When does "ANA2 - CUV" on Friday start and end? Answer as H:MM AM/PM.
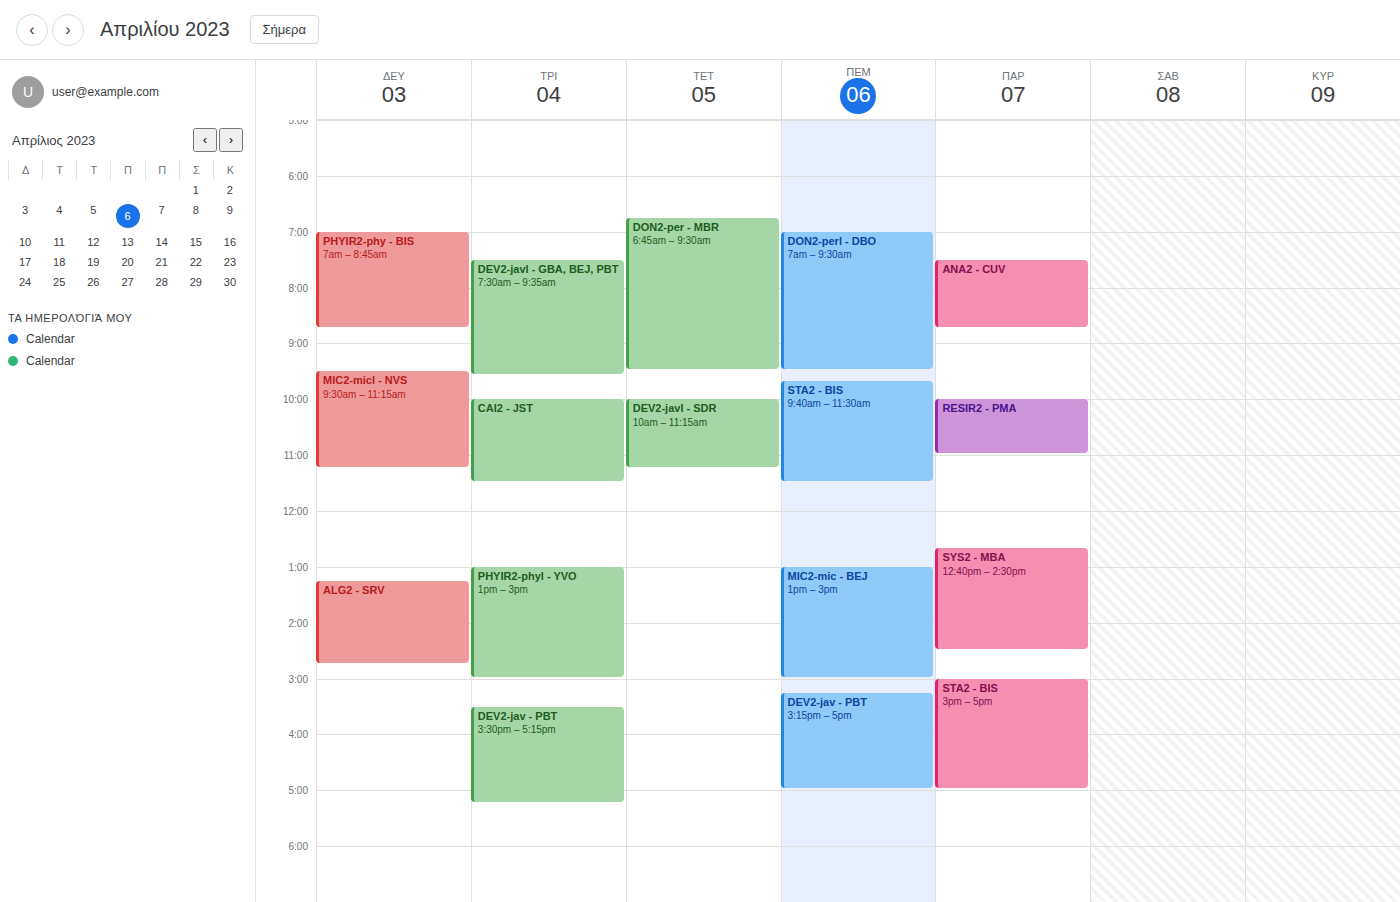
7:30 AM to 8:45 AM